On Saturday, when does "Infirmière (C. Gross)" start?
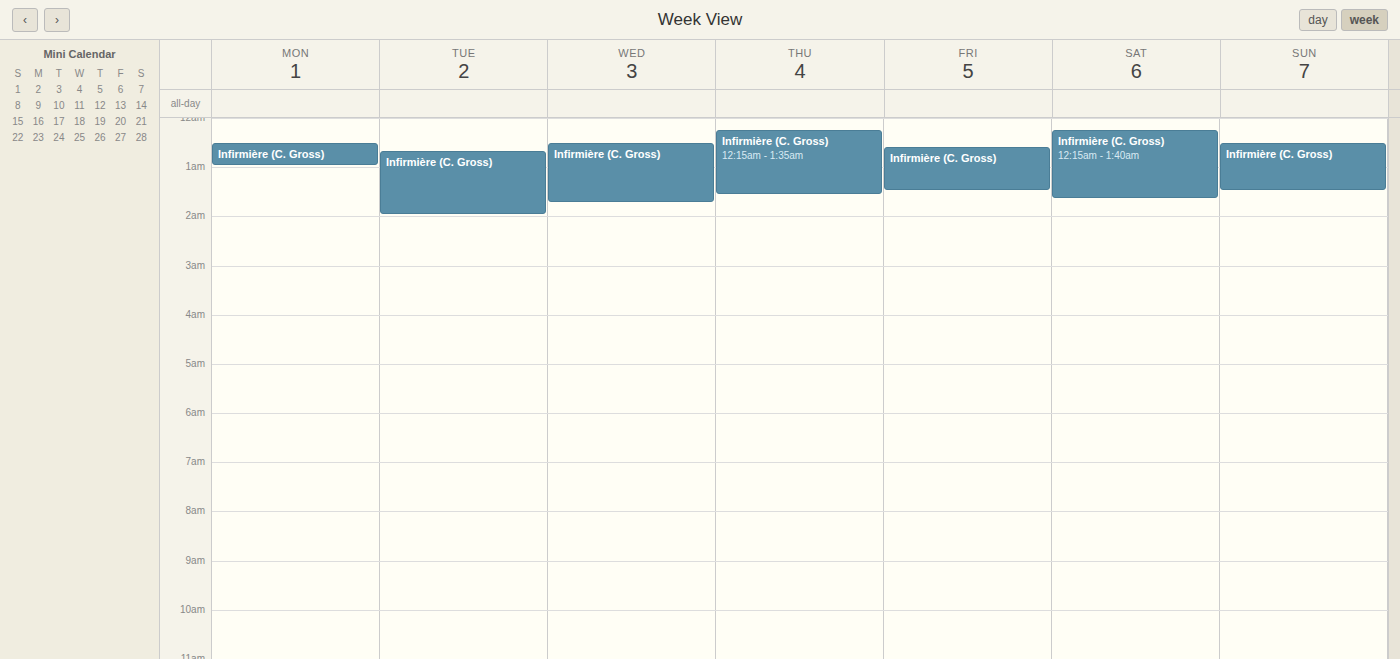
00:15